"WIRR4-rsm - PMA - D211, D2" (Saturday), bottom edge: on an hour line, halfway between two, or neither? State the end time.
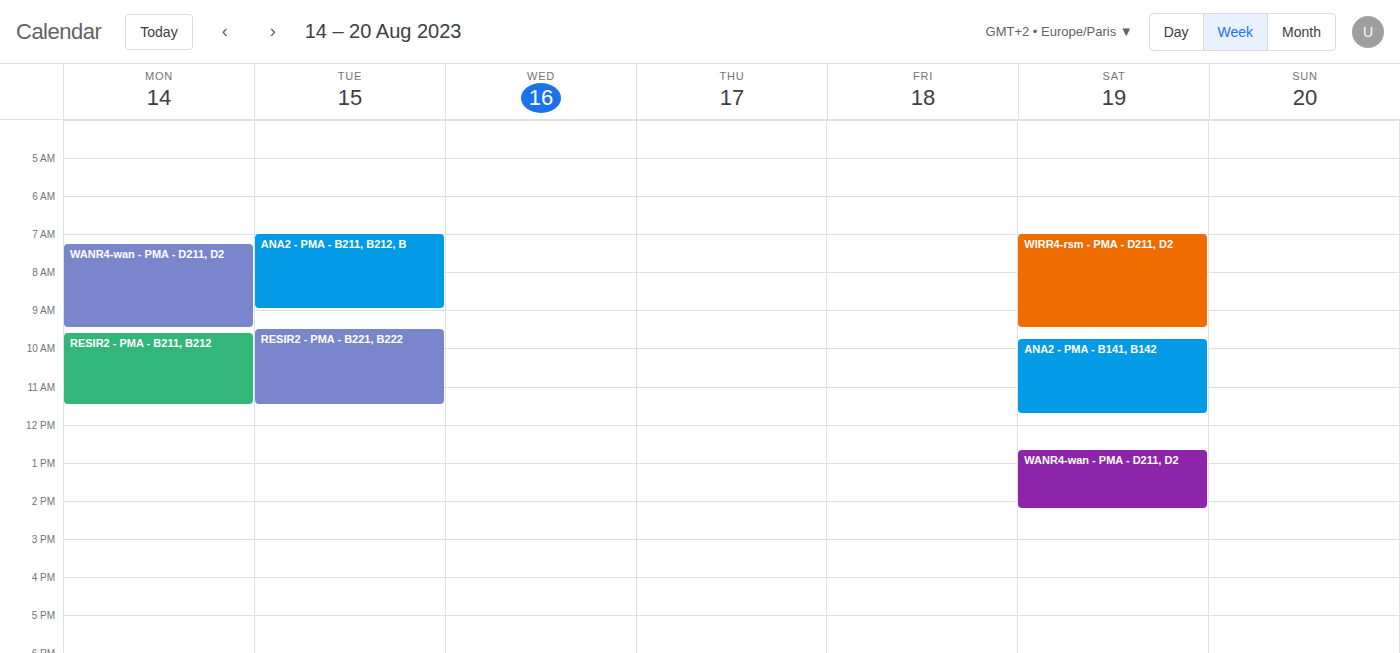
9:30 AM -- halfway between the 9 AM and 10 AM lines.